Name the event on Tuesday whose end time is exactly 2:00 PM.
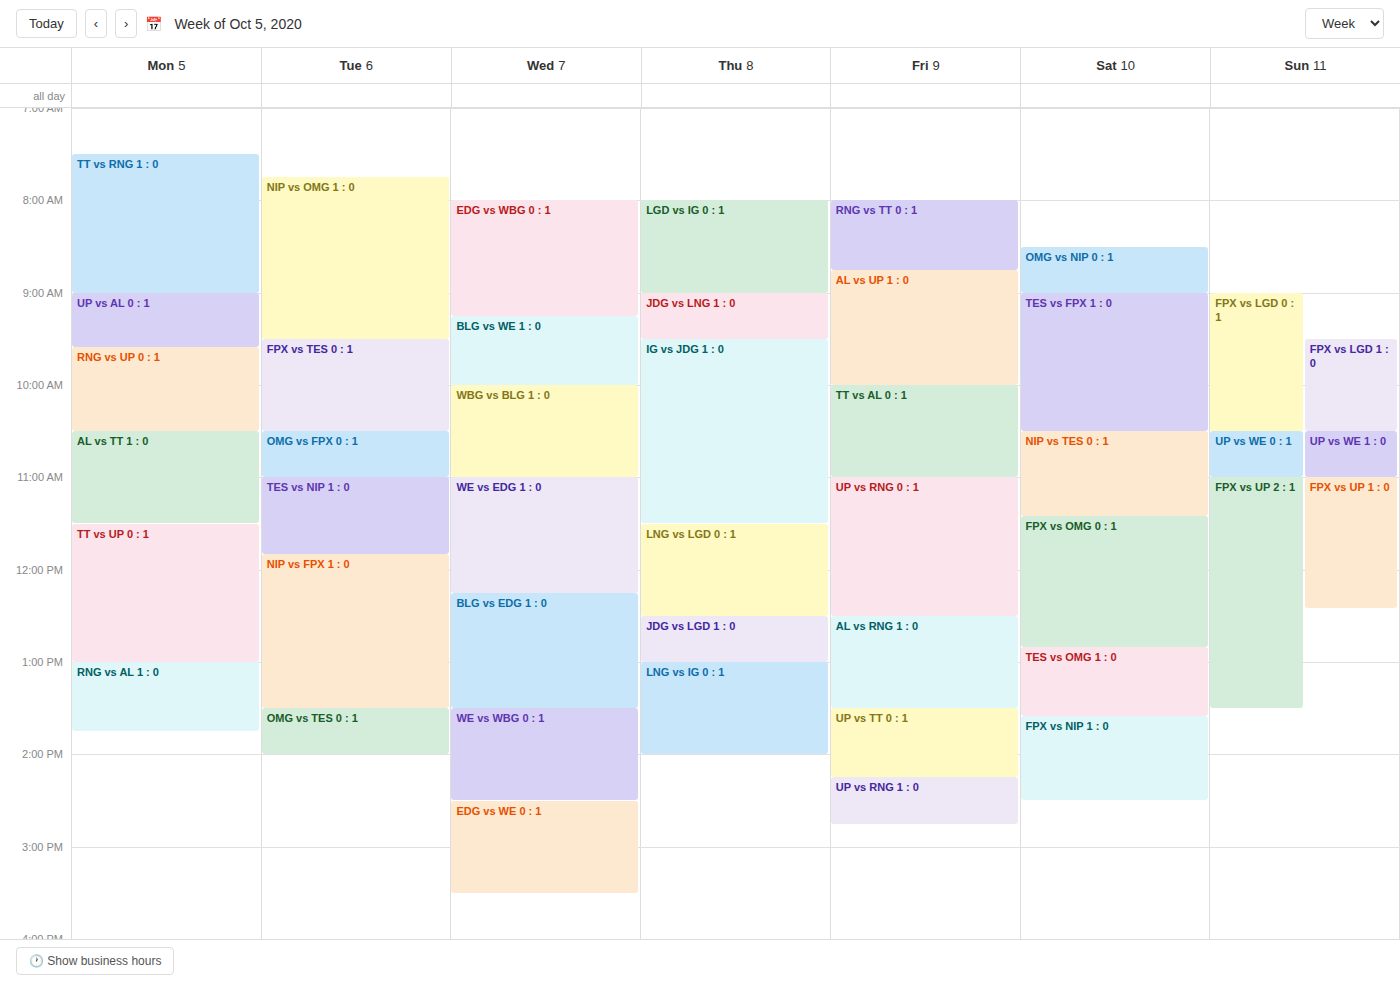
"OMG vs TES 0 : 1"